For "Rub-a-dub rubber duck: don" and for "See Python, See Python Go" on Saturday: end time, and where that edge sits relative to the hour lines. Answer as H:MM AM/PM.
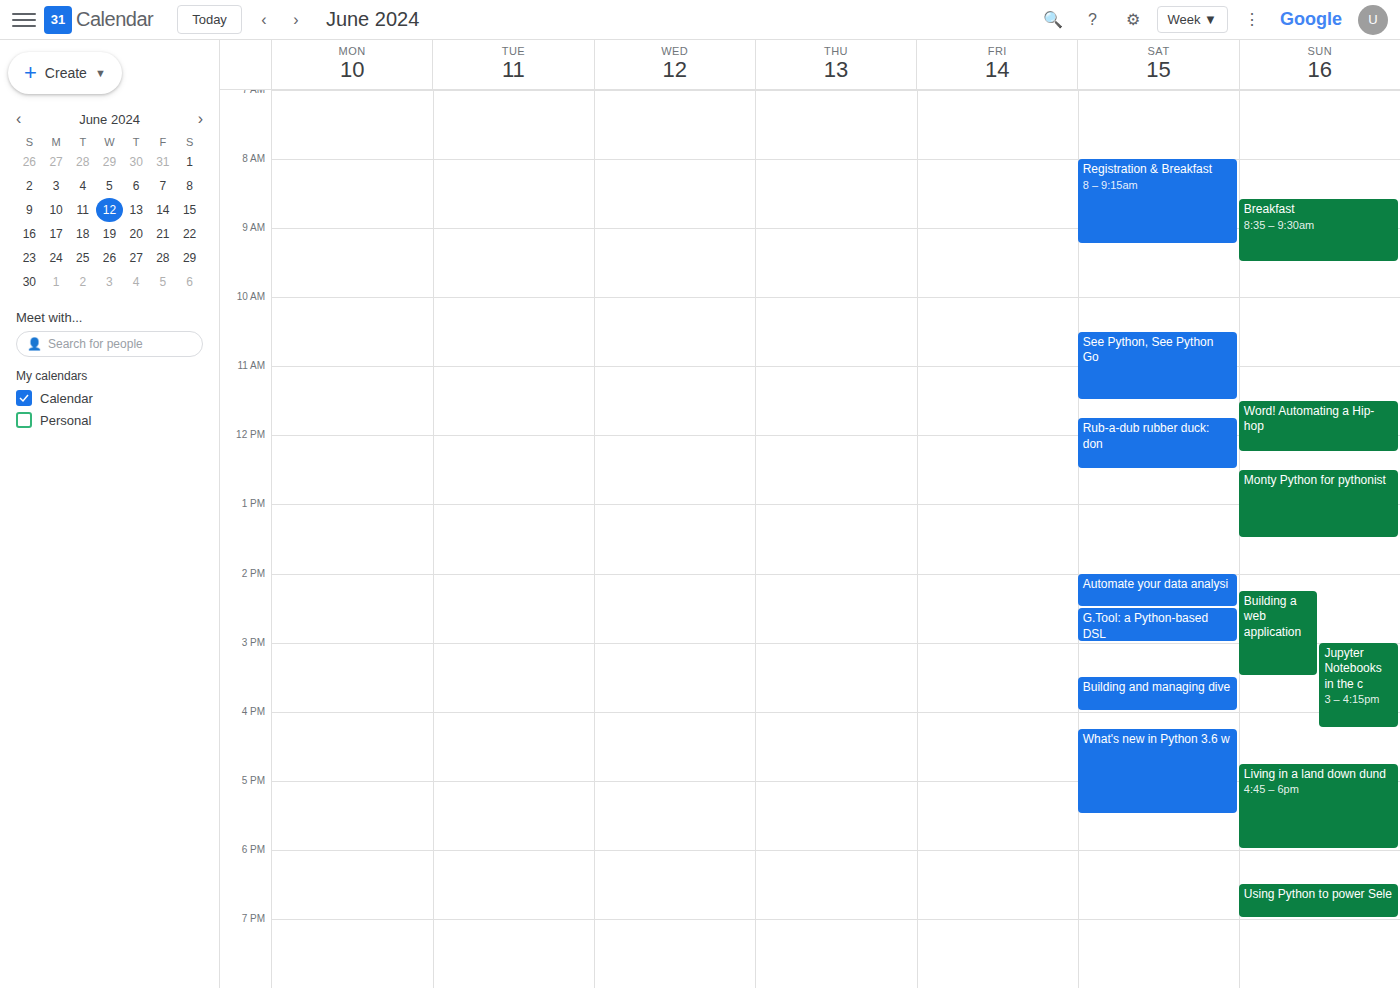
"Rub-a-dub rubber duck: don": 12:30 PM, halfway between the 12 PM and 1 PM lines. "See Python, See Python Go": 11:30 AM, halfway between the 11 AM and 12 PM lines.